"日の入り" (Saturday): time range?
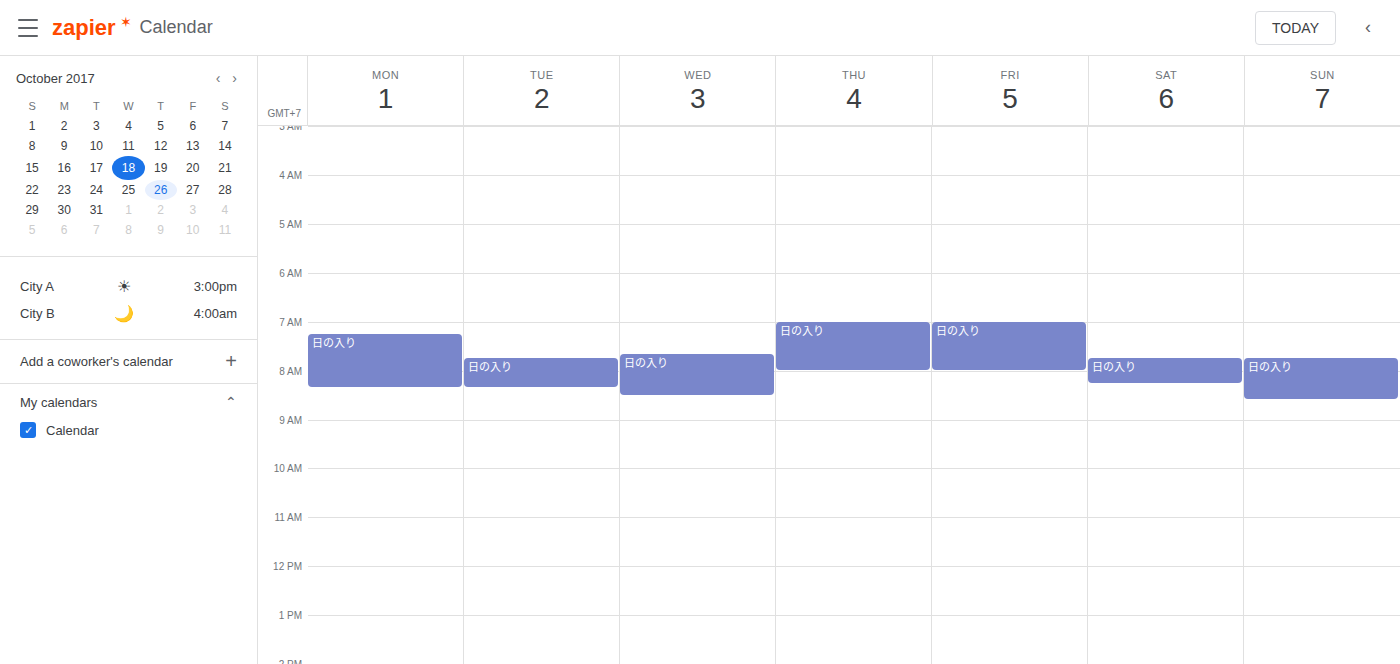
7:45 AM to 8:15 AM